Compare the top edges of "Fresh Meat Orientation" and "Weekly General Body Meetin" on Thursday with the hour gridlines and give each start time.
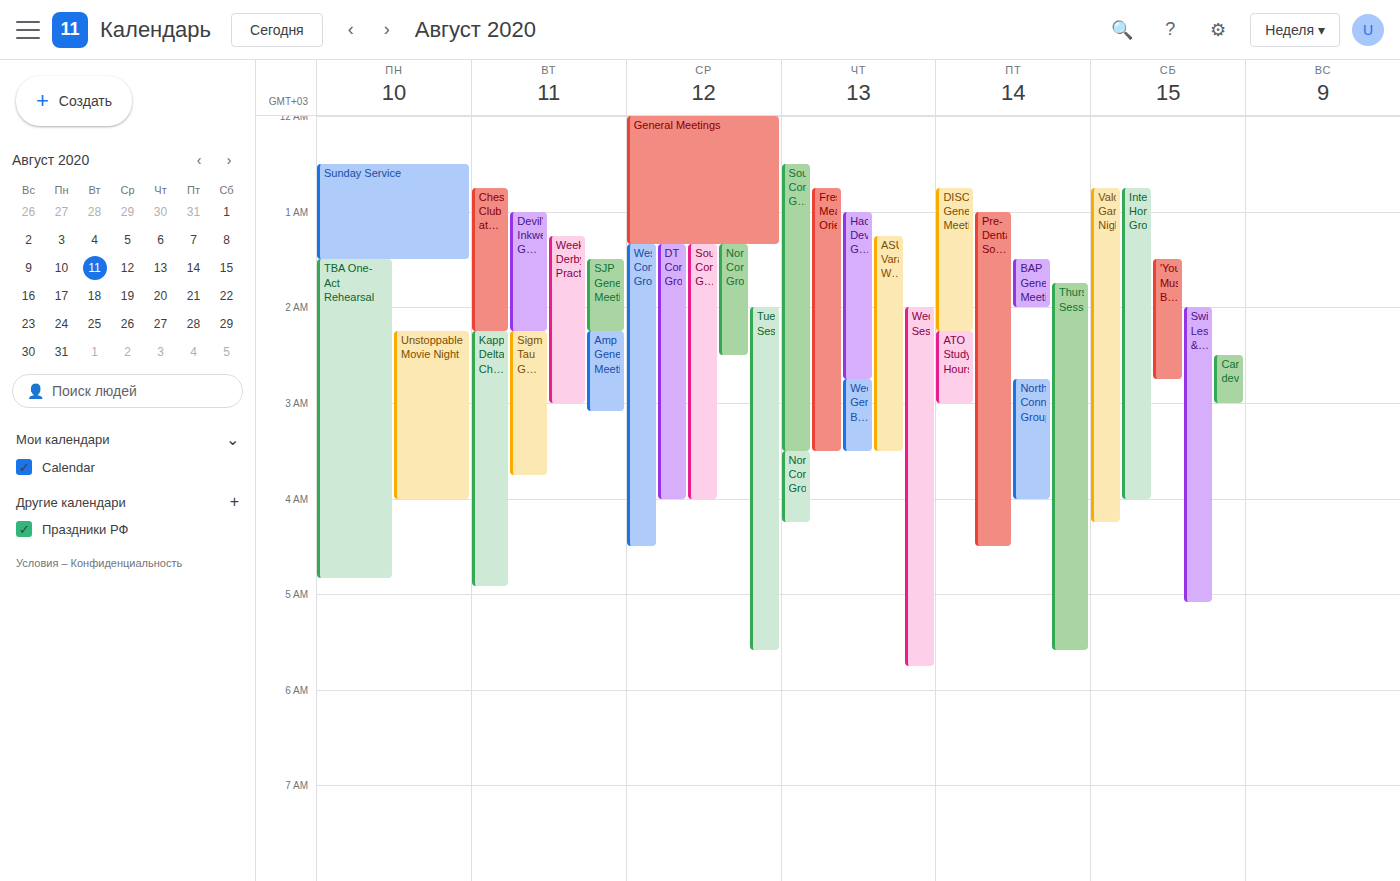
"Fresh Meat Orientation": 12:45 AM, neither: three quarters of the way from the 12 AM line to the 1 AM line. "Weekly General Body Meetin": 2:45 AM, neither: three quarters of the way from the 2 AM line to the 3 AM line.